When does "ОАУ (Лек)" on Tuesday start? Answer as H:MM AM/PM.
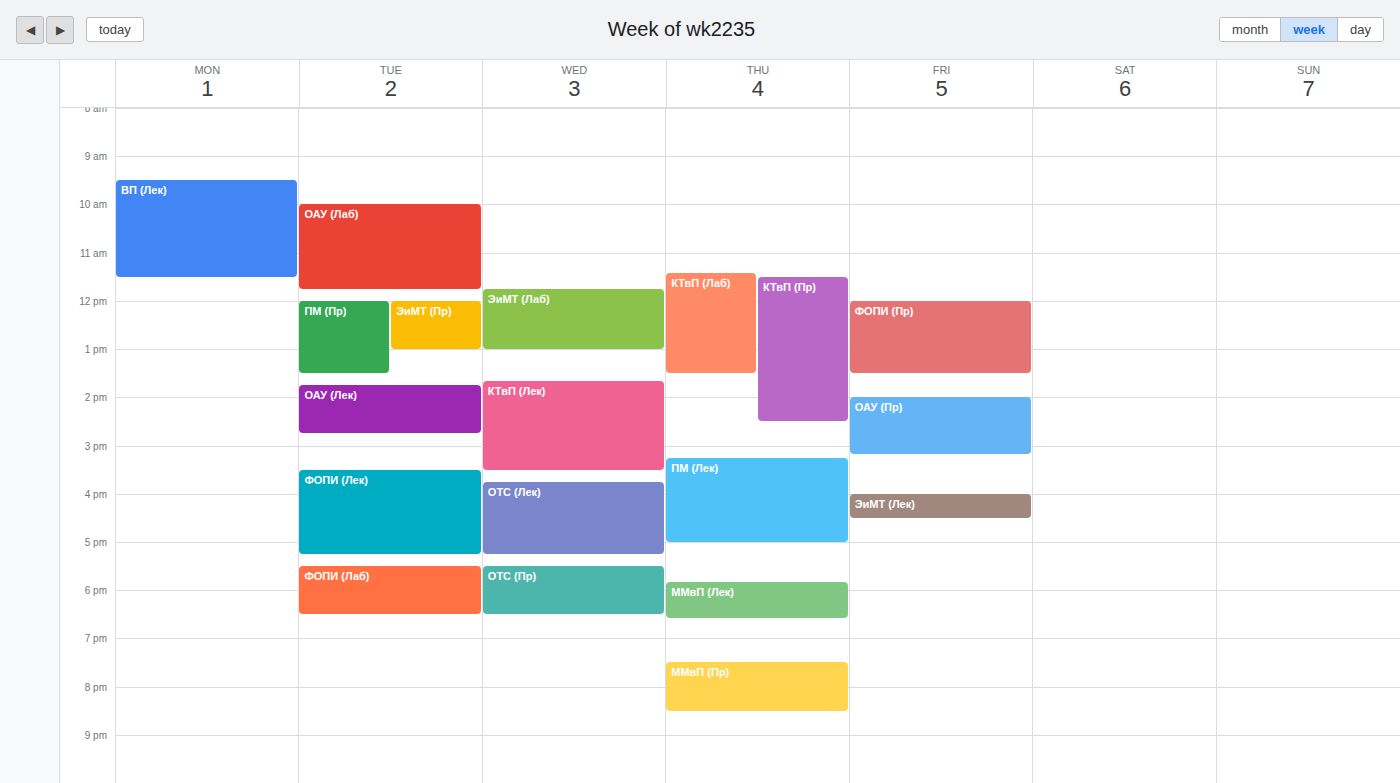
1:45 PM